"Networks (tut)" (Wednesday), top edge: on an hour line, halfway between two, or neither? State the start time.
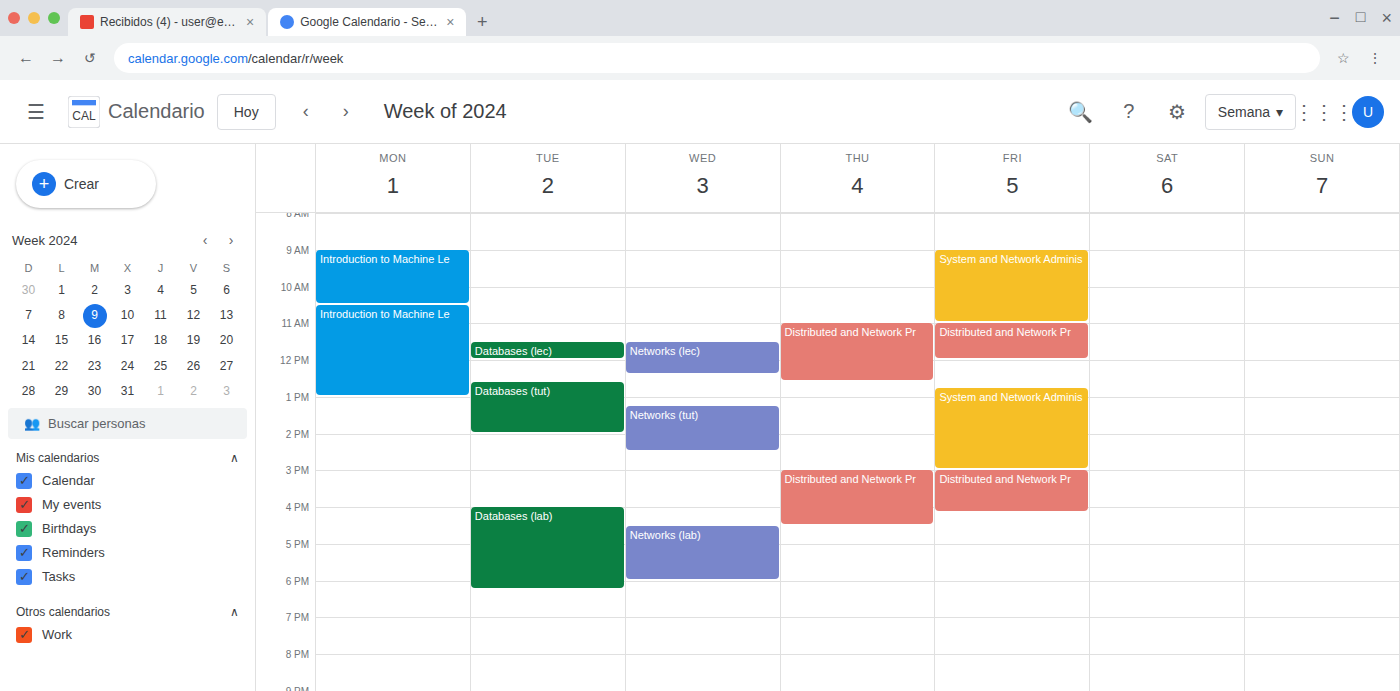
1:15 PM -- neither: a quarter of the way from the 1 PM line to the 2 PM line.